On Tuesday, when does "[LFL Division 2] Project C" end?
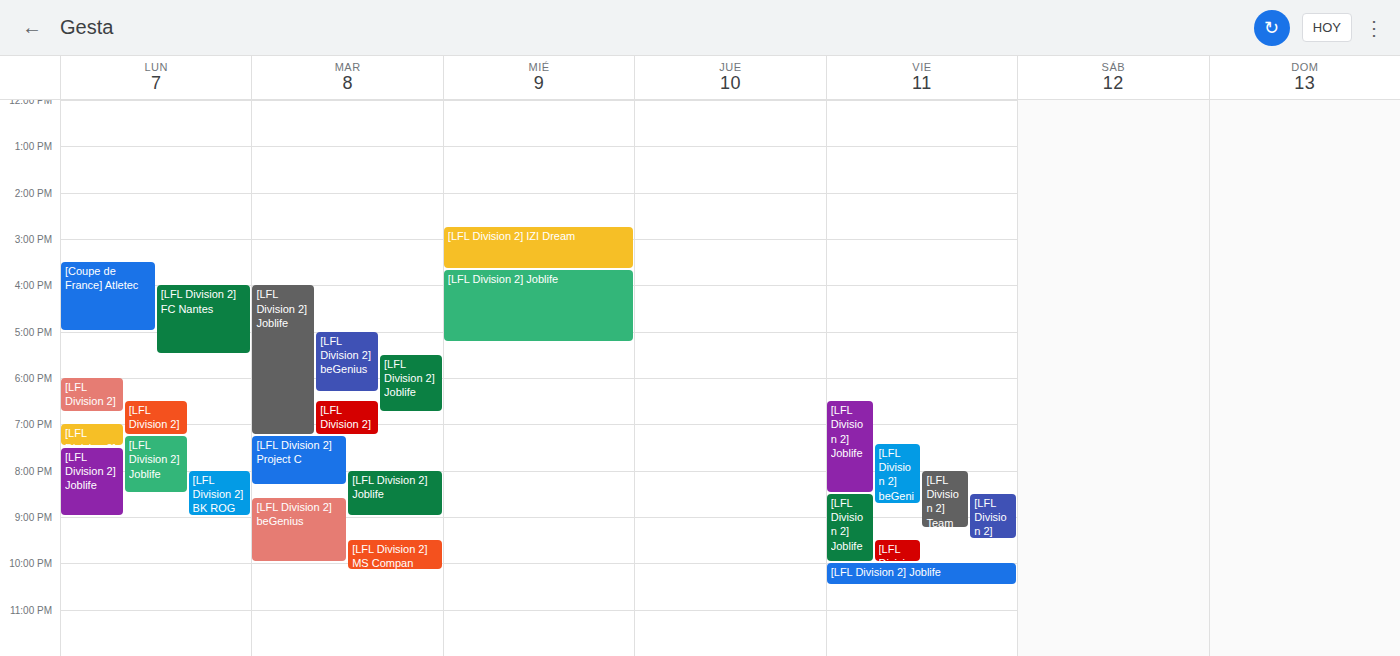
8:20 PM